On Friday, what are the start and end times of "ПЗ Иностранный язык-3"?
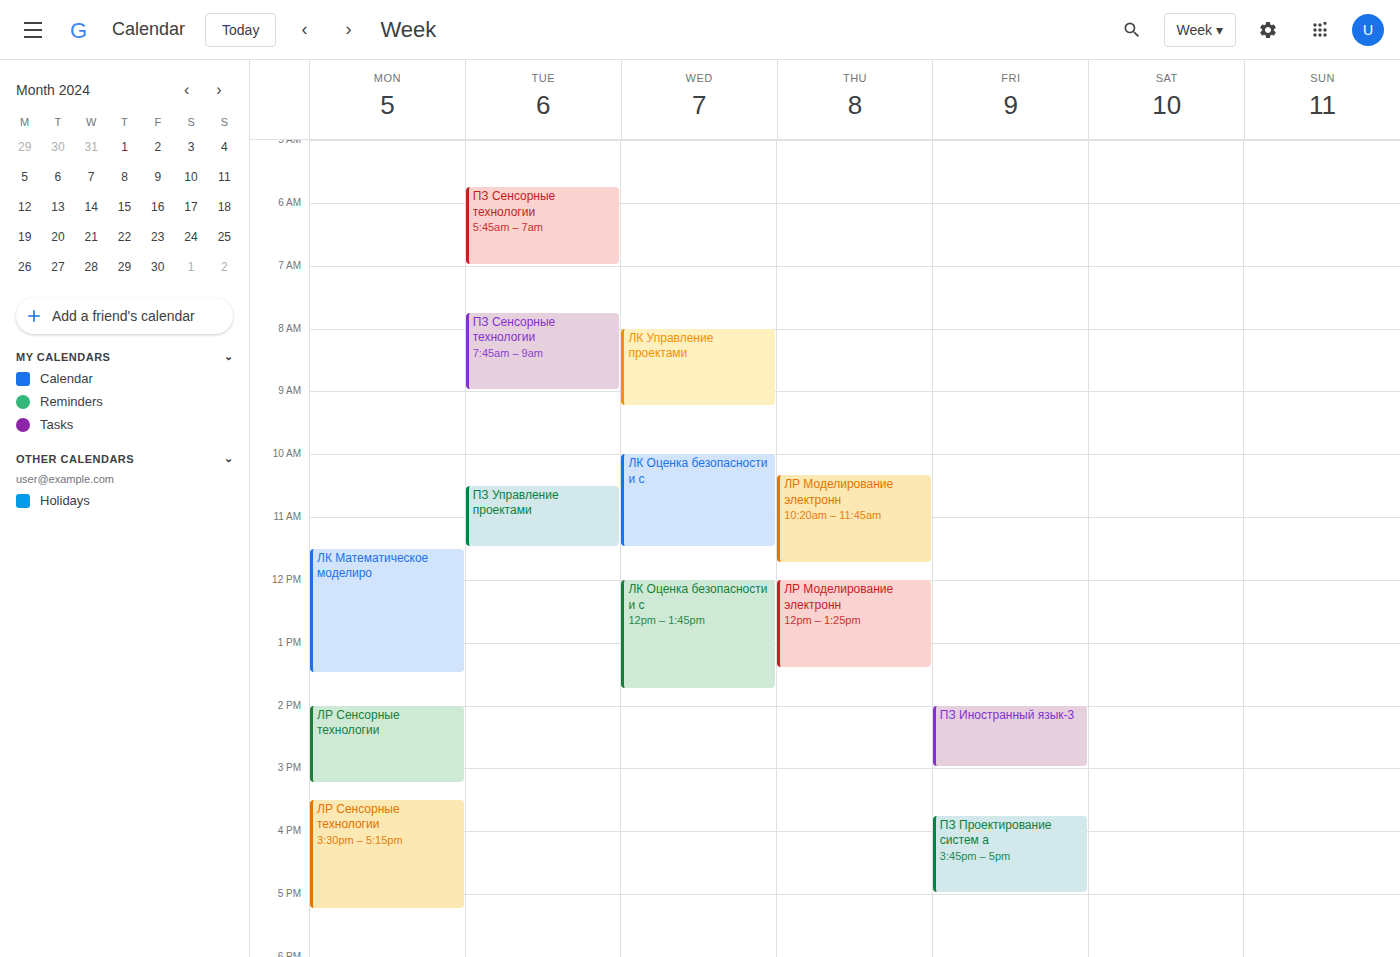
2:00 PM to 3:00 PM